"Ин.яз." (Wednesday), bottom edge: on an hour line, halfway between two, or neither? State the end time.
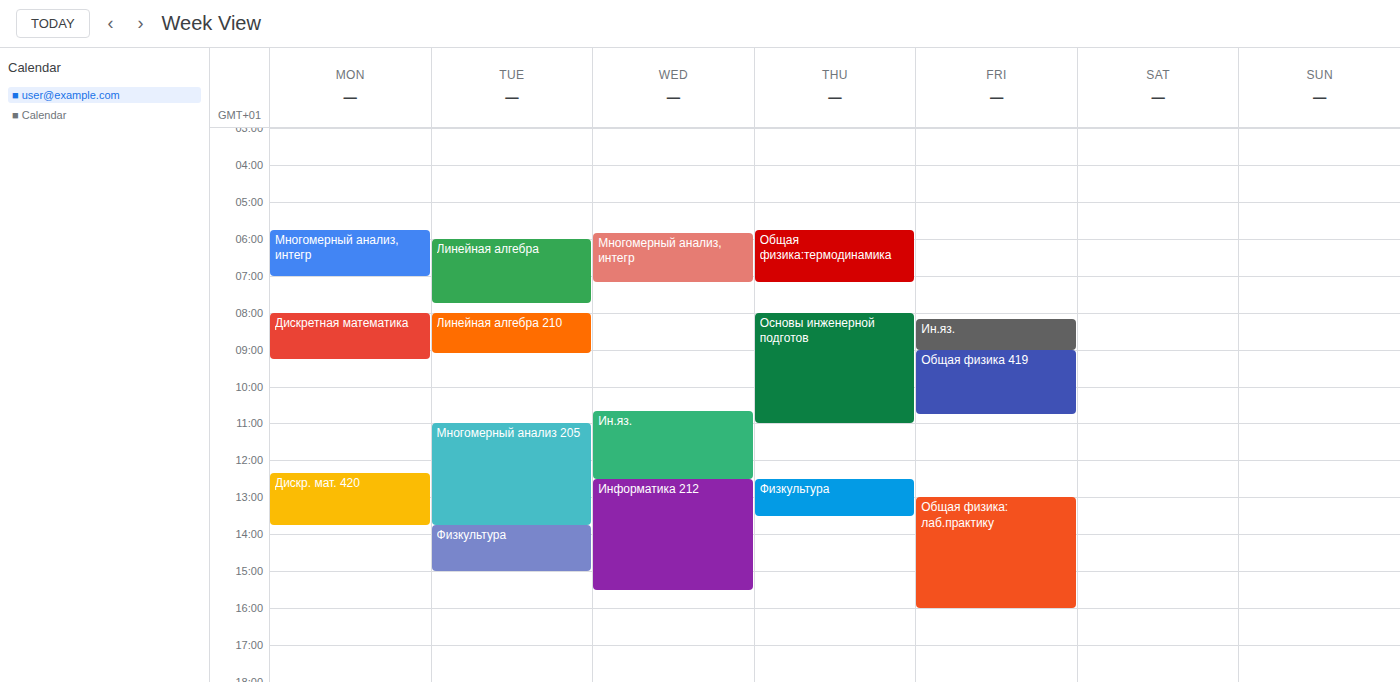
12:30 PM -- halfway between the 12 PM and 1 PM lines.